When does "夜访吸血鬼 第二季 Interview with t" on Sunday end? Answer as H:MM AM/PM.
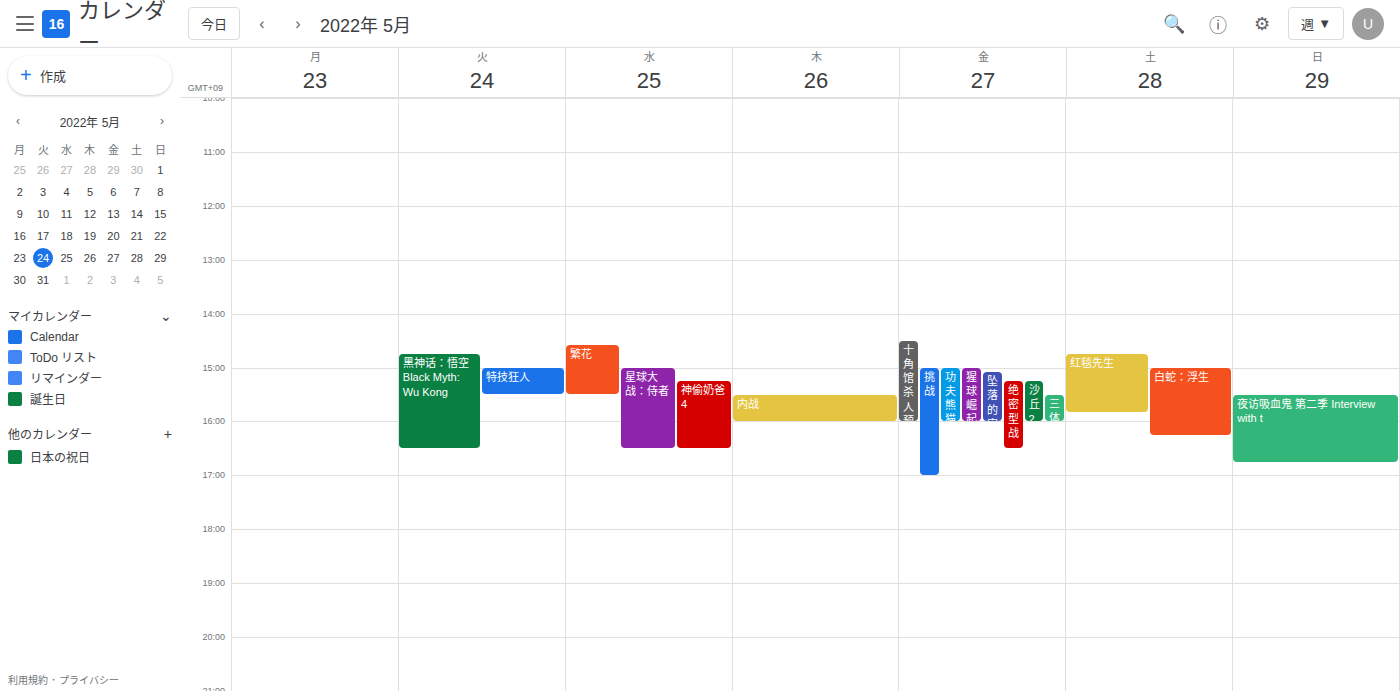
4:45 PM